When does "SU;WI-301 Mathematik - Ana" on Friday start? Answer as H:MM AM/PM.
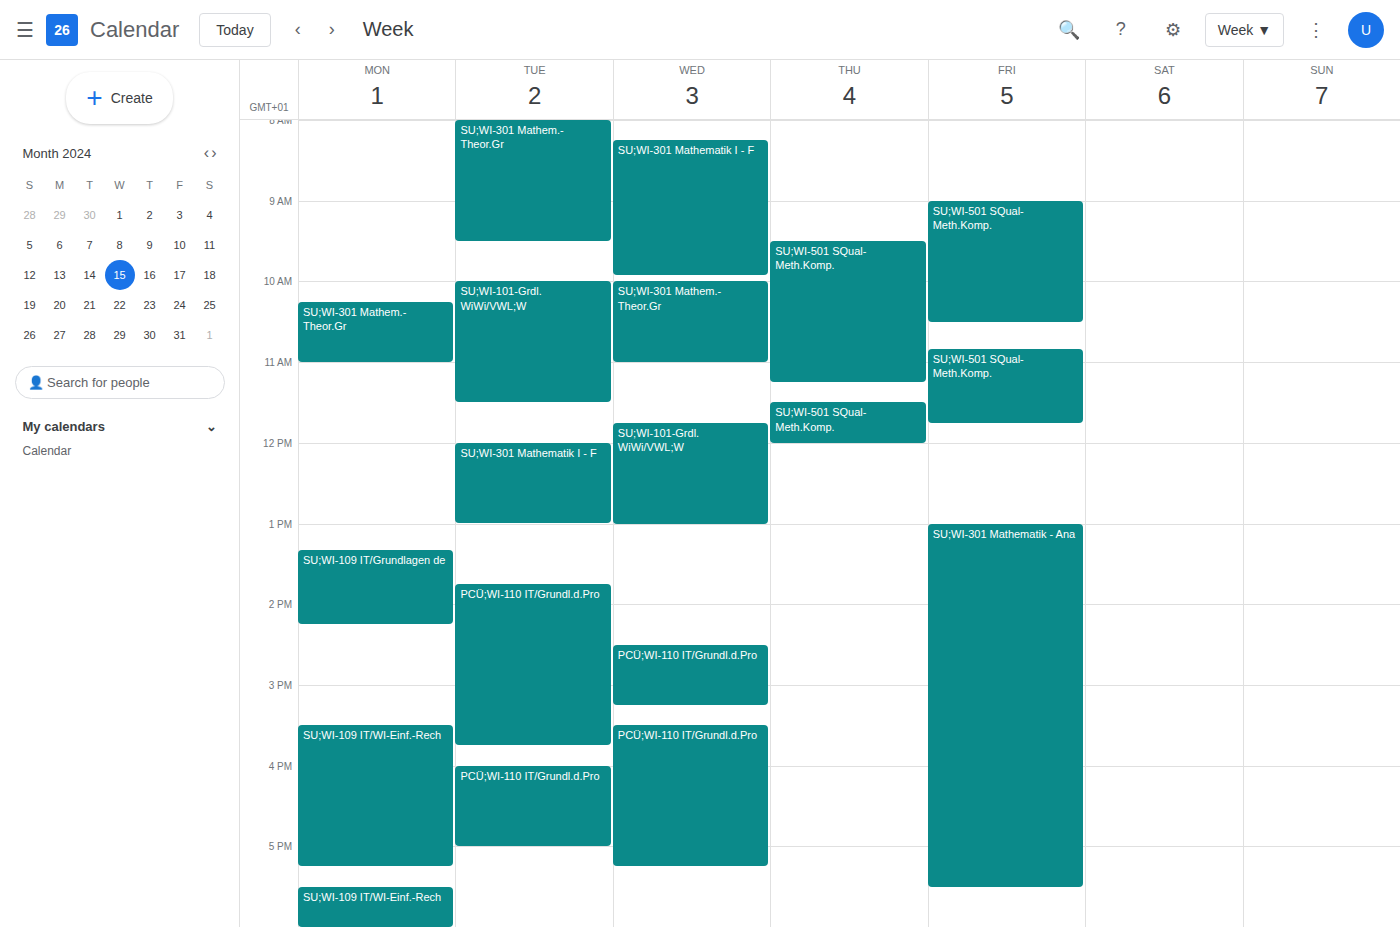
1:00 PM